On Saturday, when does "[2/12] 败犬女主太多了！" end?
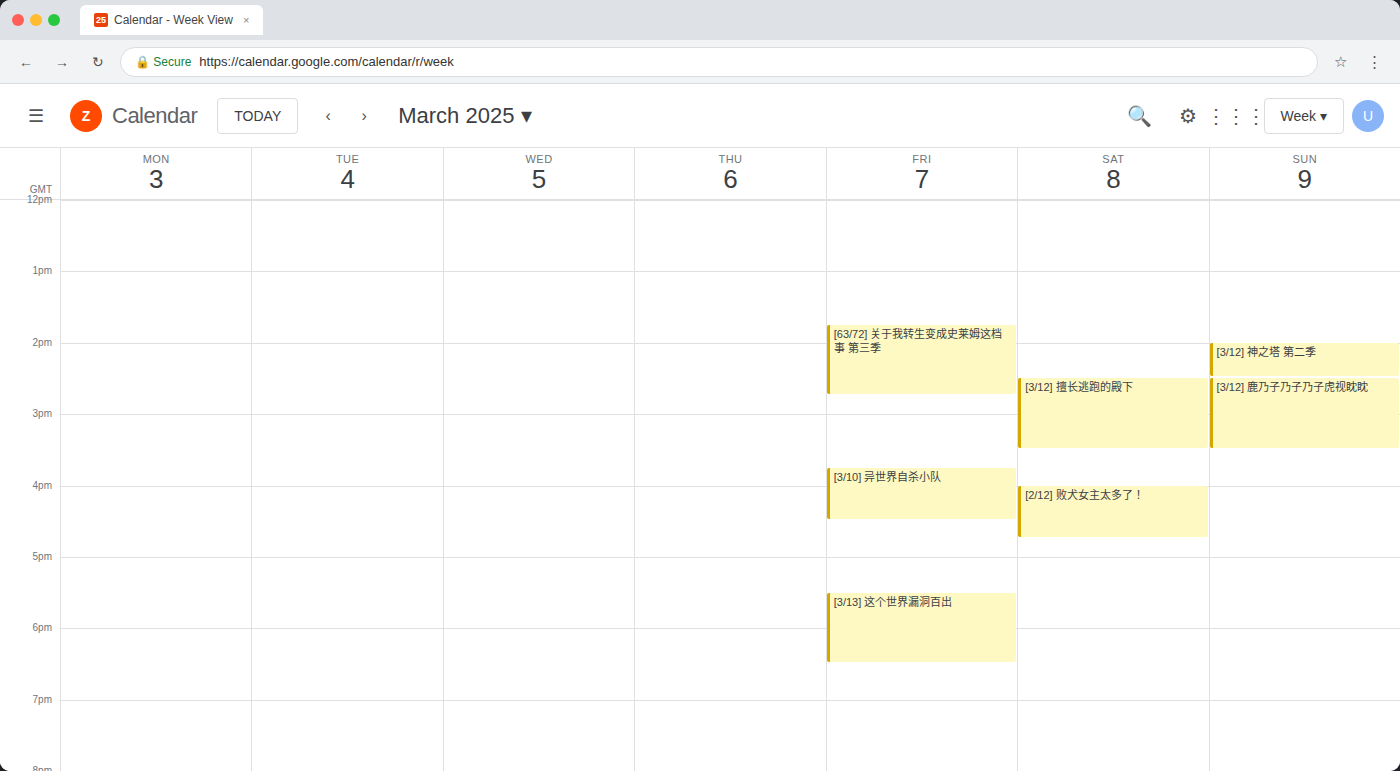
16:45